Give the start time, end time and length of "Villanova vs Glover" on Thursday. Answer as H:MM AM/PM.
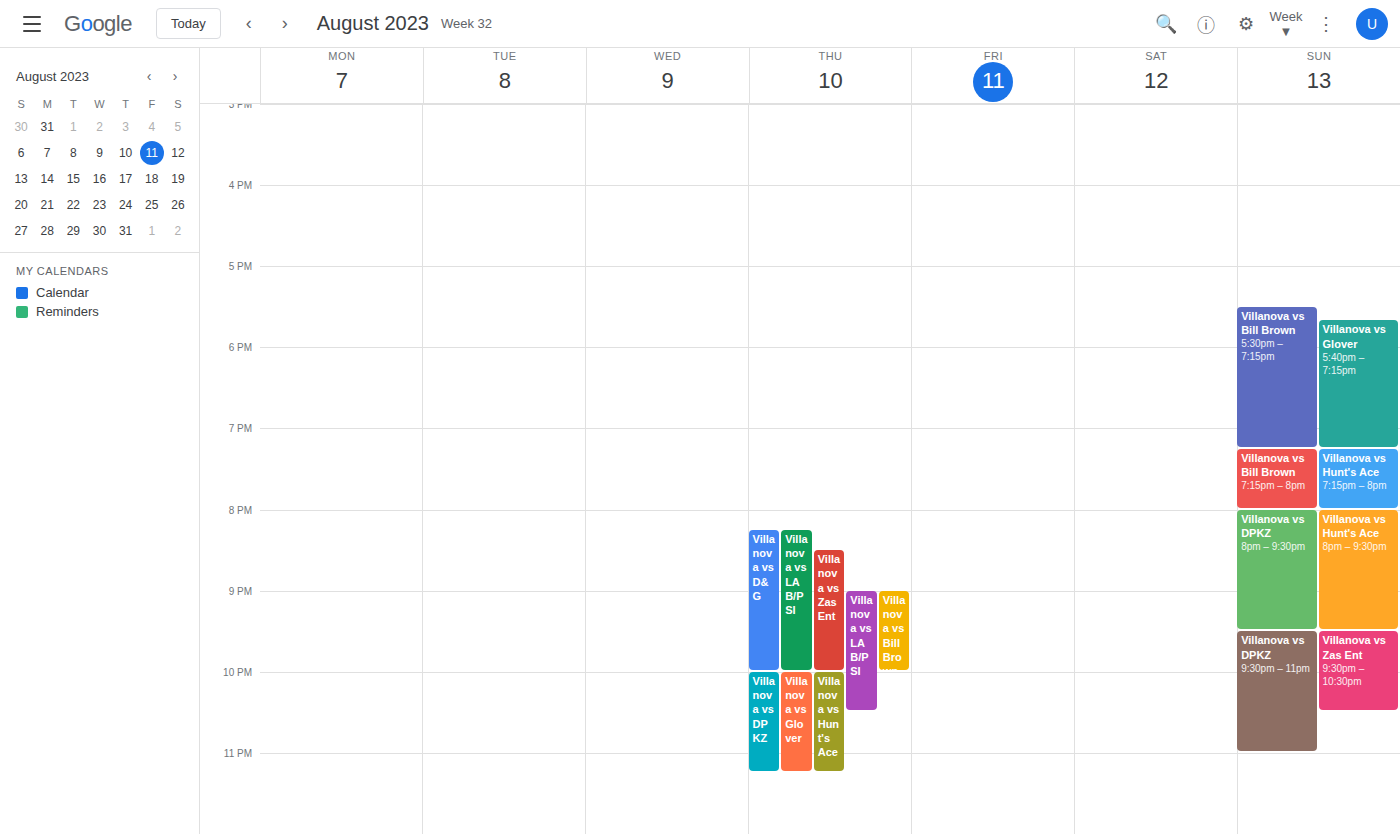
10:00 PM to 11:15 PM, 1 hour 15 minutes